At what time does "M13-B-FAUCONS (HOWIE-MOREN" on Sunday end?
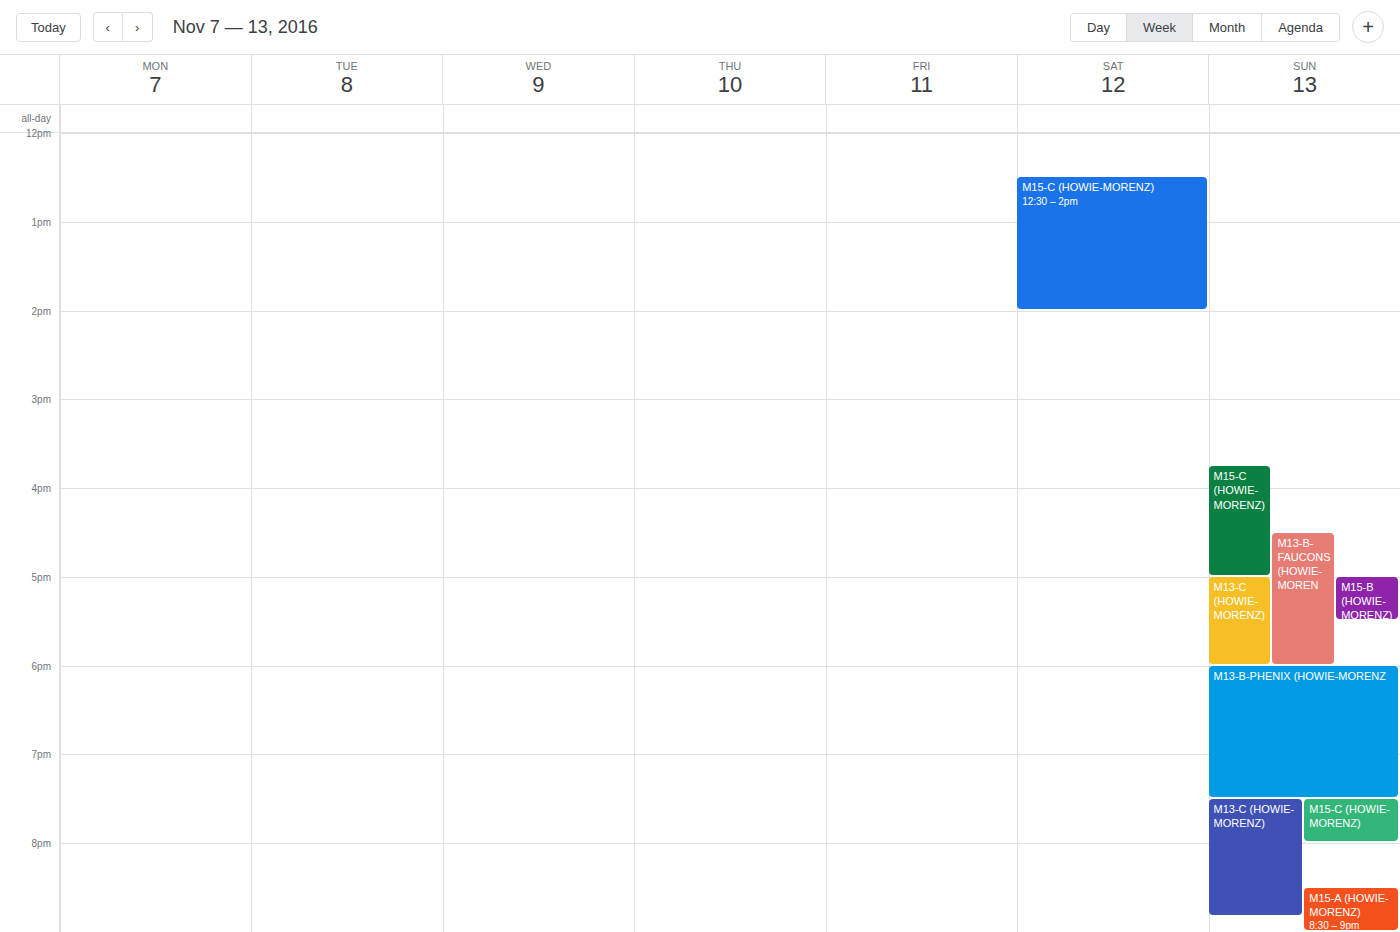
6:00 PM